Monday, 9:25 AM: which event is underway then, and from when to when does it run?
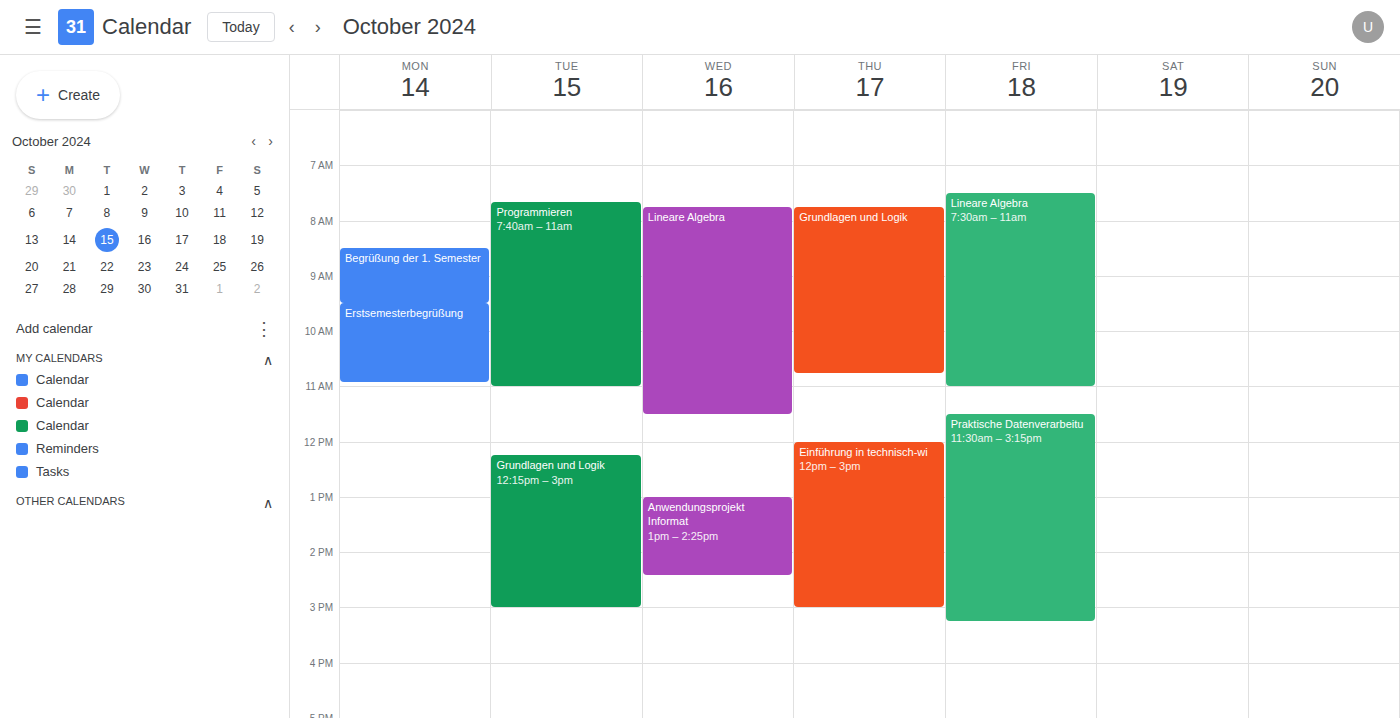
"Begrüßung der 1. Semester", 8:30 AM to 9:30 AM